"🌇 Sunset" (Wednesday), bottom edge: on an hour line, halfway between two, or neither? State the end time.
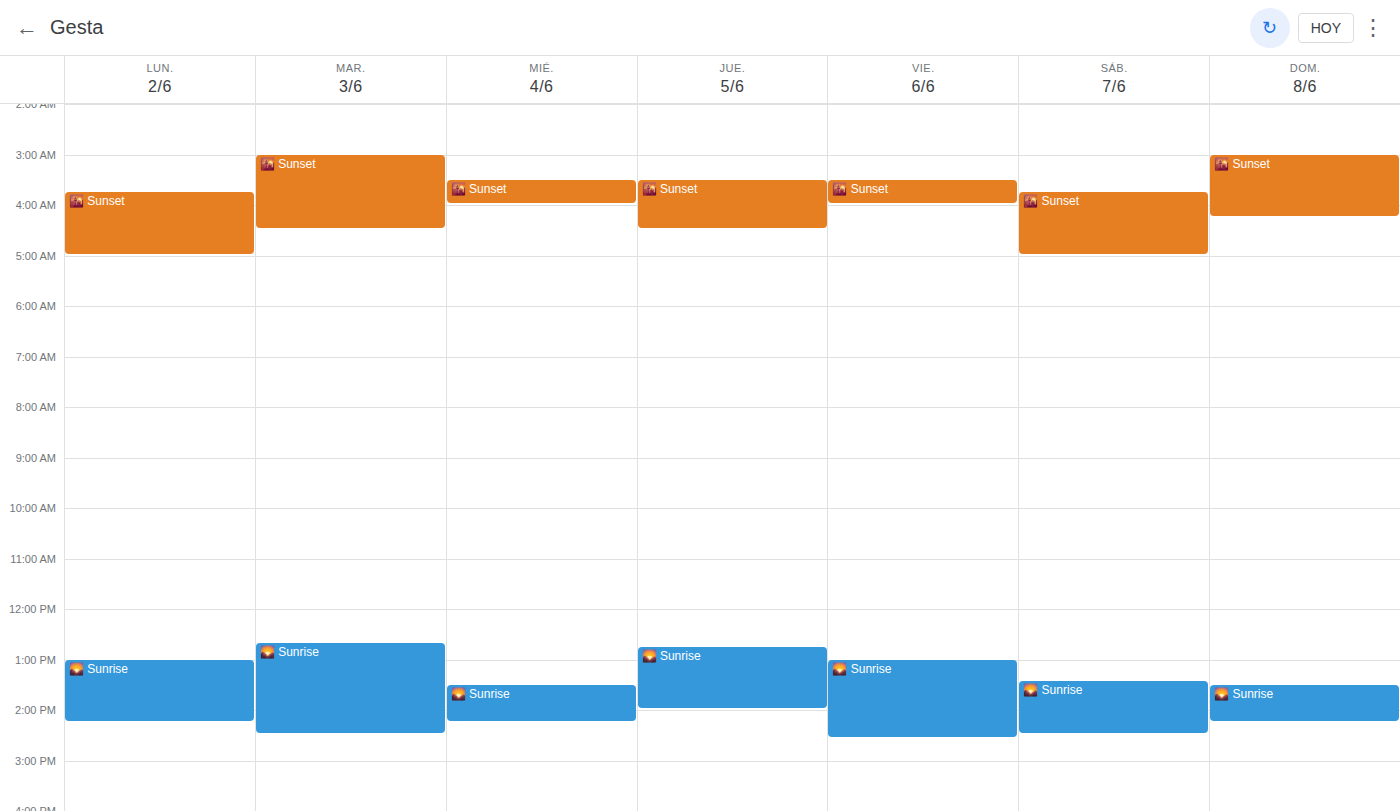
4:00 AM -- exactly on the 4 AM line.